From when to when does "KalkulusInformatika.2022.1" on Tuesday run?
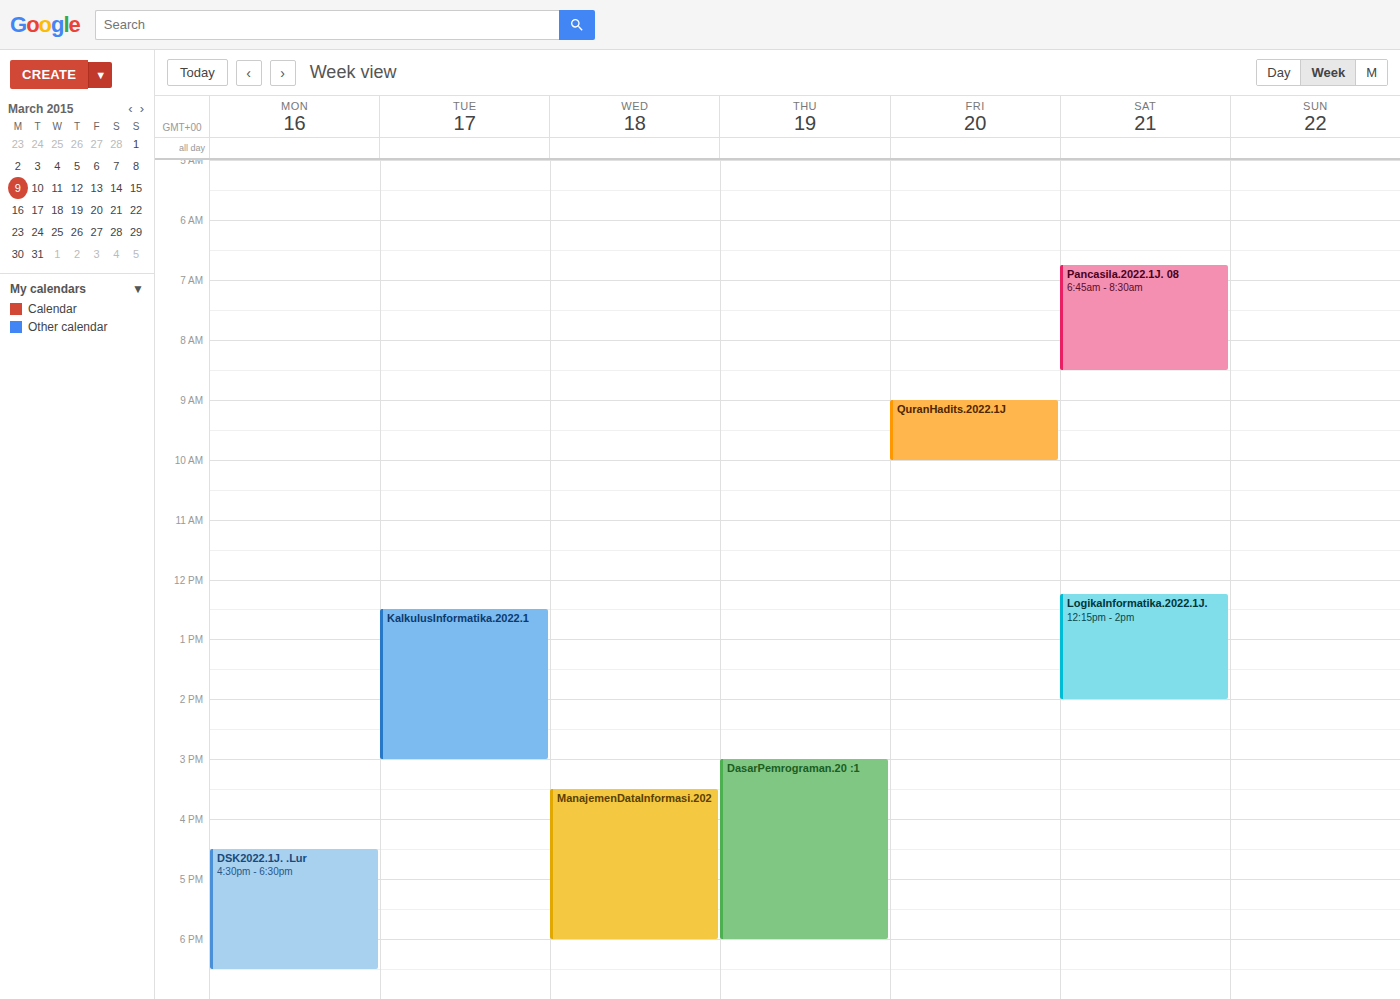
12:30 PM to 3:00 PM